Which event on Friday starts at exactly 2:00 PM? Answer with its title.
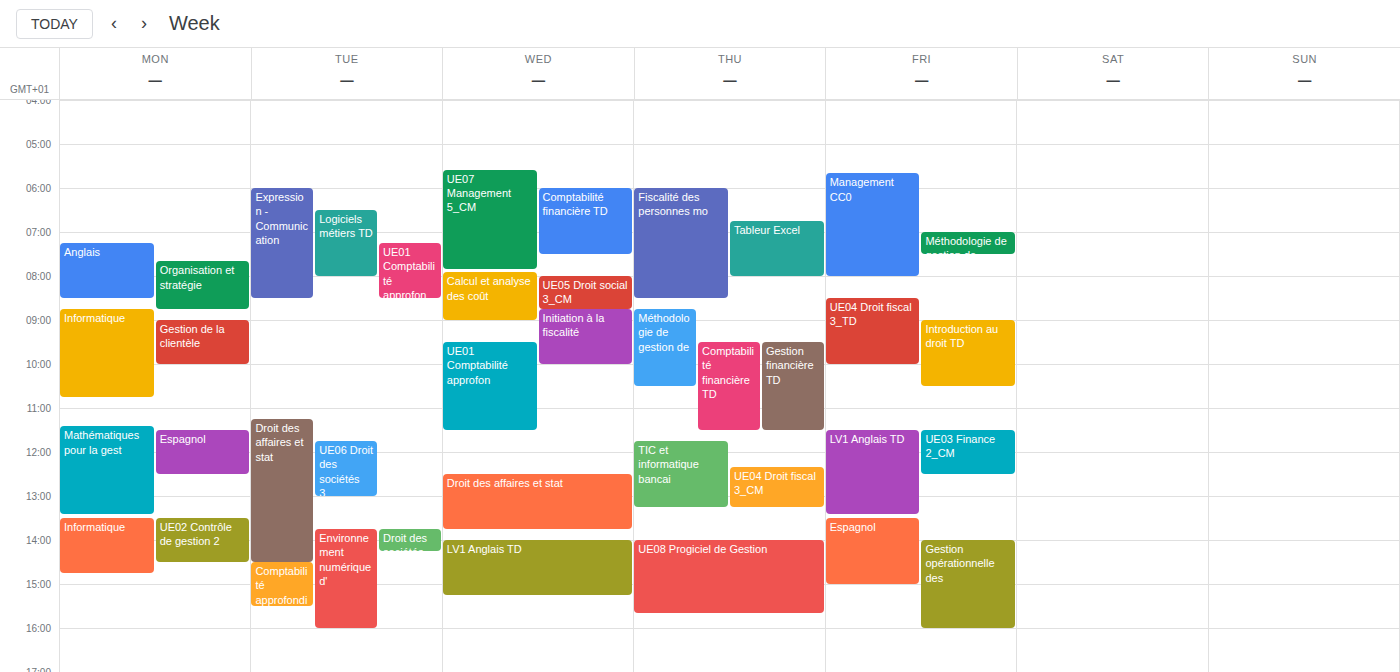
"Gestion opérationnelle des"